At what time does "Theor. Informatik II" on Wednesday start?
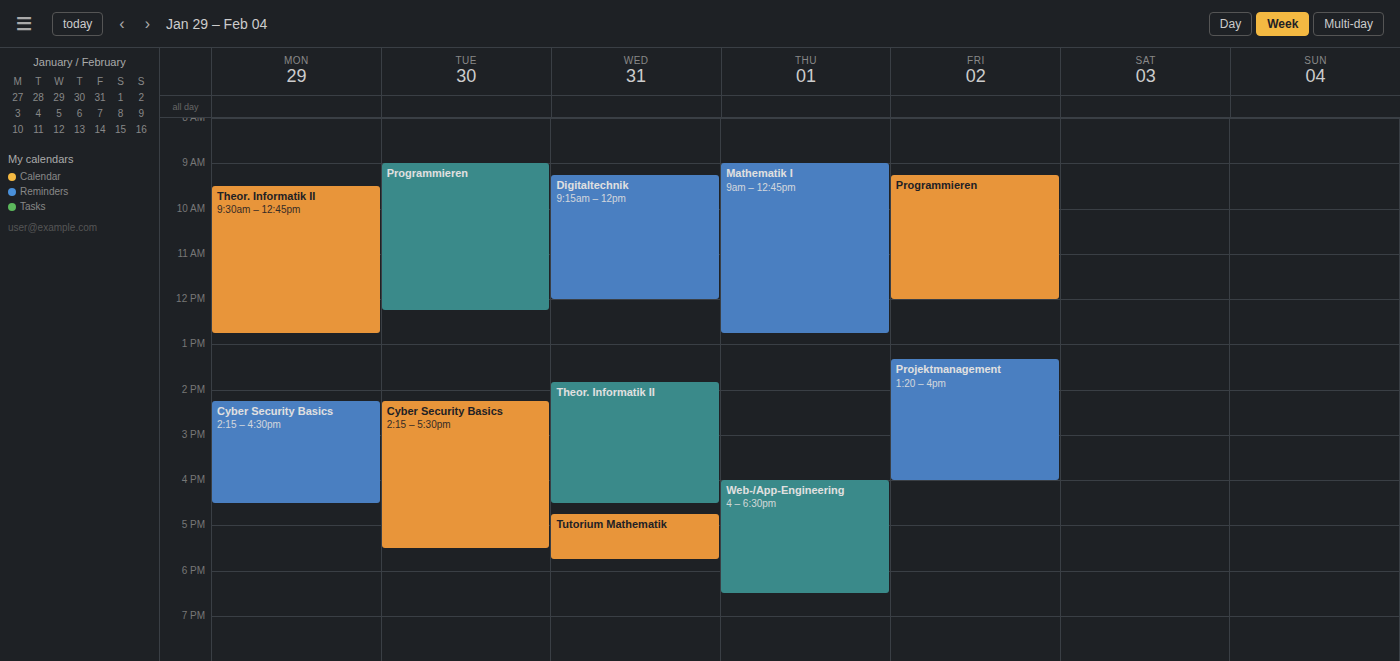
1:50 PM